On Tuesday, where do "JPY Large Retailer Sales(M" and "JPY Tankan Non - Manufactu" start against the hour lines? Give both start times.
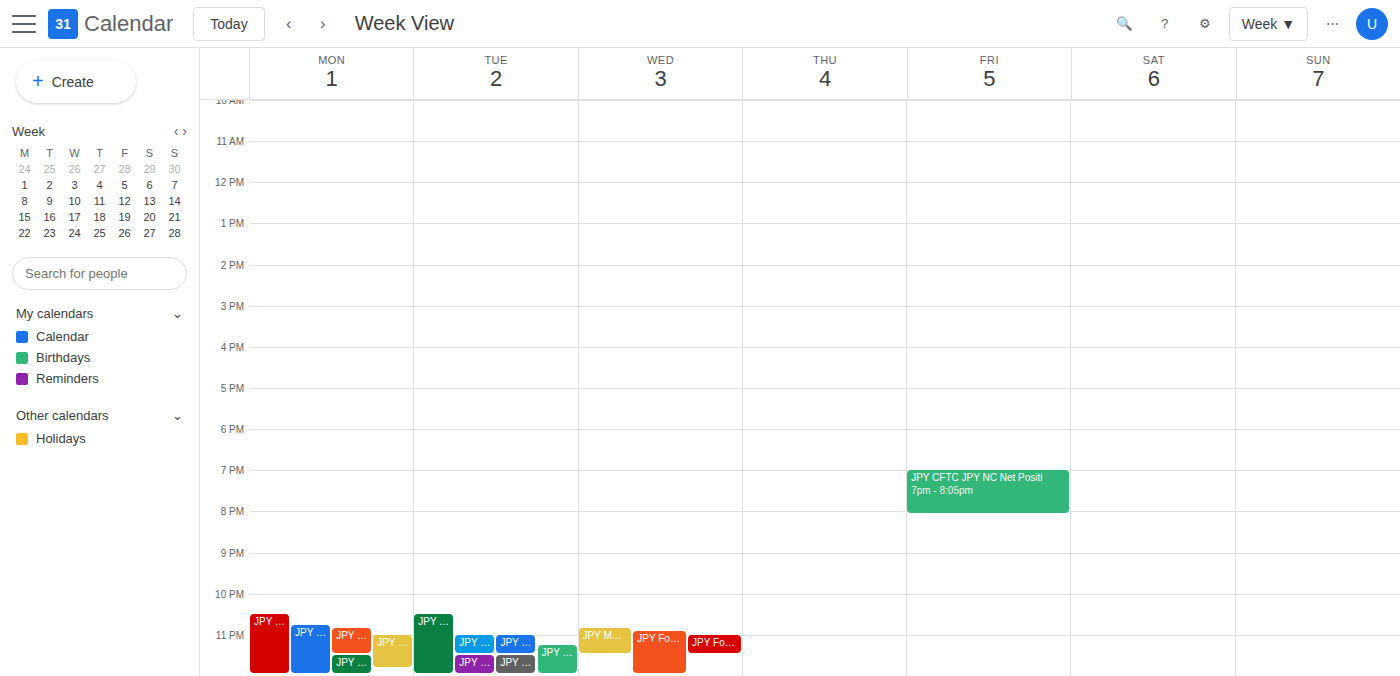
"JPY Large Retailer Sales(M": 11:30 PM, halfway between the 11 PM and 12 AM lines. "JPY Tankan Non - Manufactu": 10:30 PM, halfway between the 10 PM and 11 PM lines.